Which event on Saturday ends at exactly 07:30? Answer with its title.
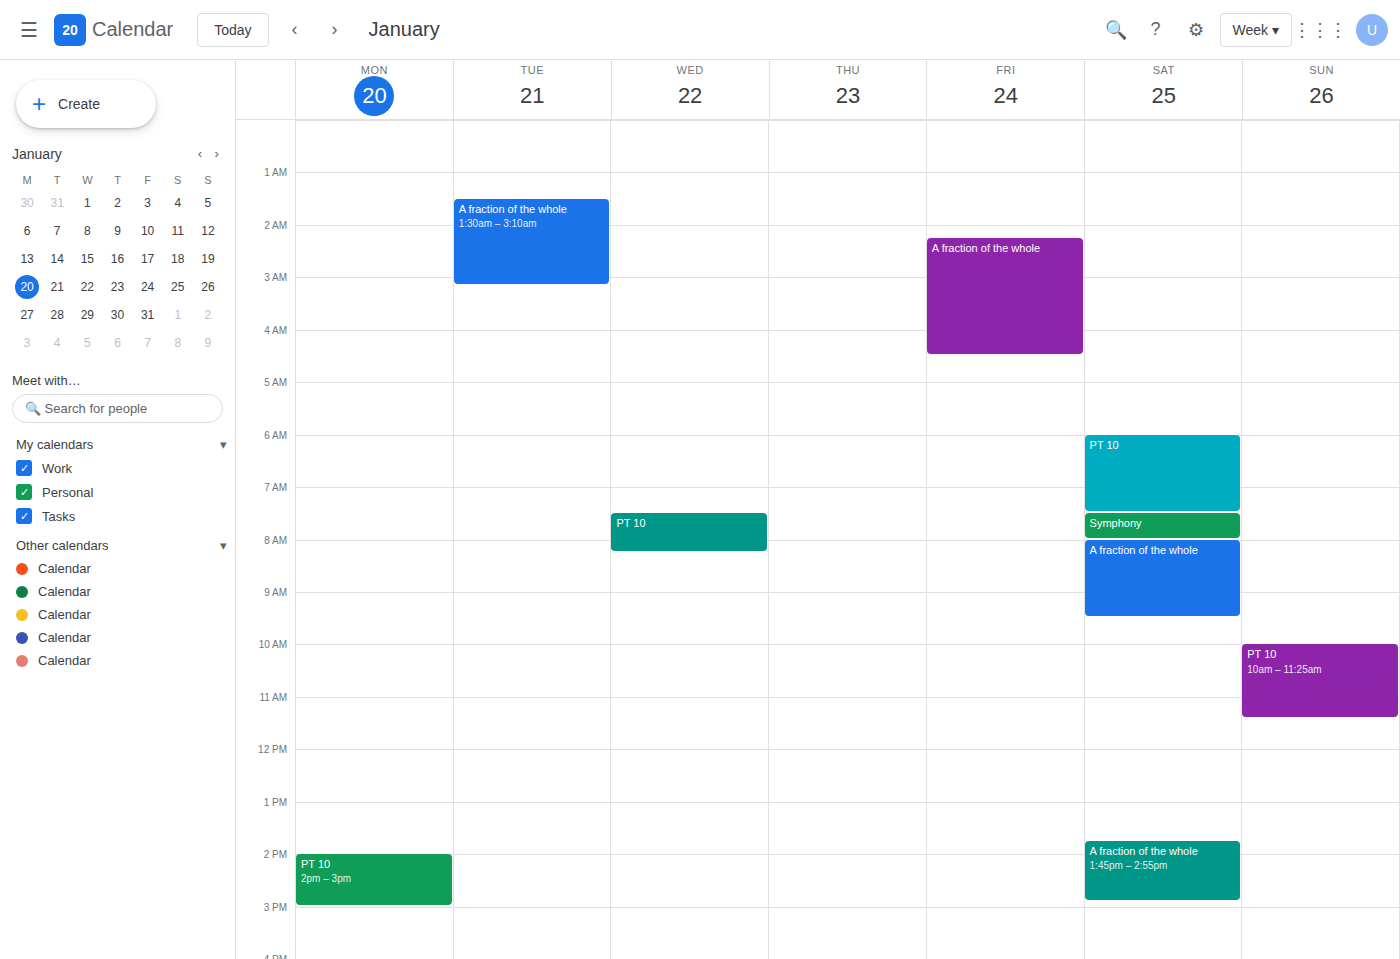
"PT 10"